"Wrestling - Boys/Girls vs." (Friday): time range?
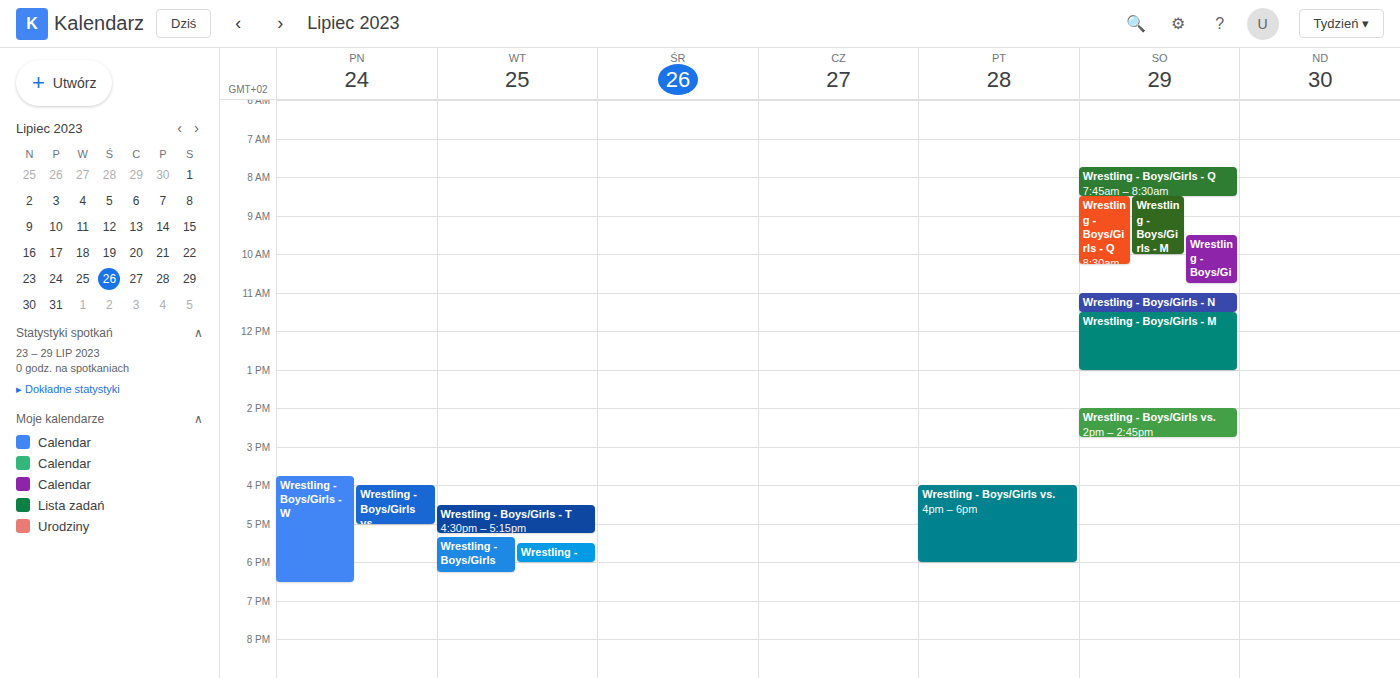
4:00 PM to 6:00 PM